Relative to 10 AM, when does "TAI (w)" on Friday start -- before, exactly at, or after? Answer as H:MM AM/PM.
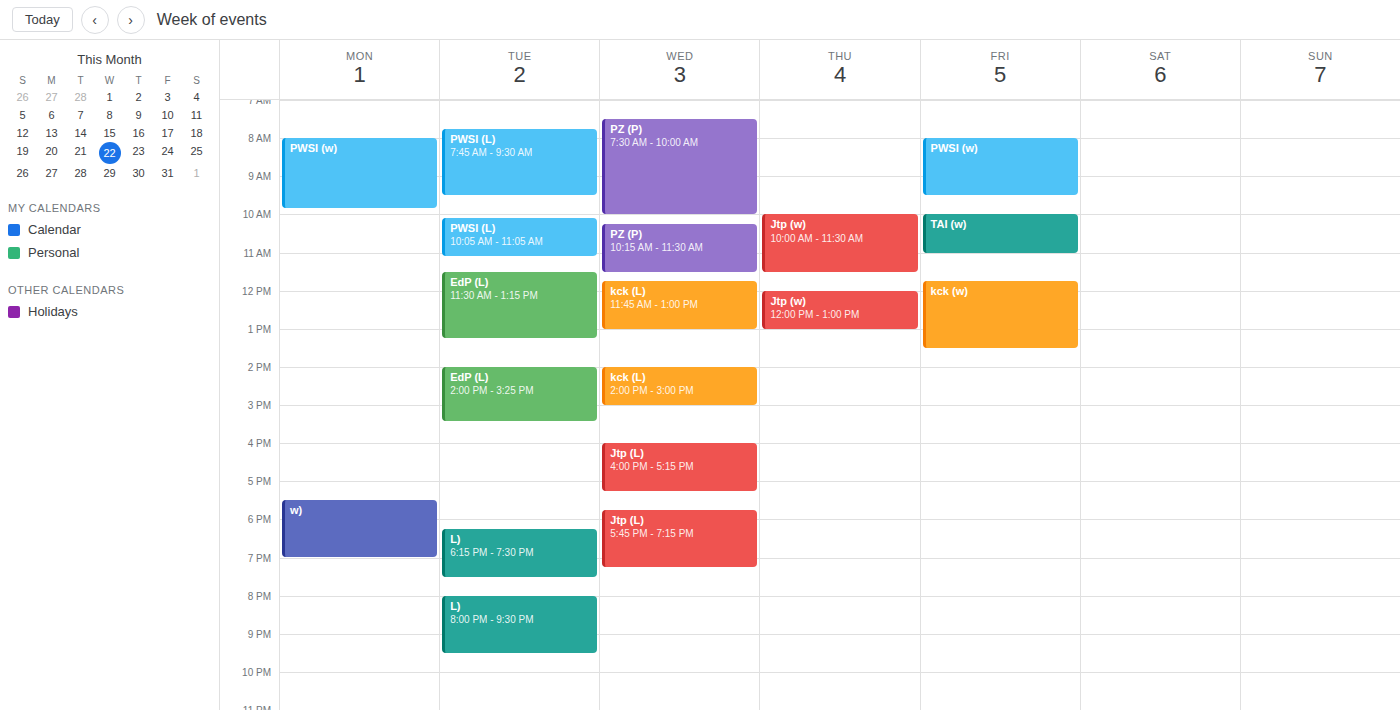
10:00 AM -- exactly at 10 AM, on the 10 AM line.